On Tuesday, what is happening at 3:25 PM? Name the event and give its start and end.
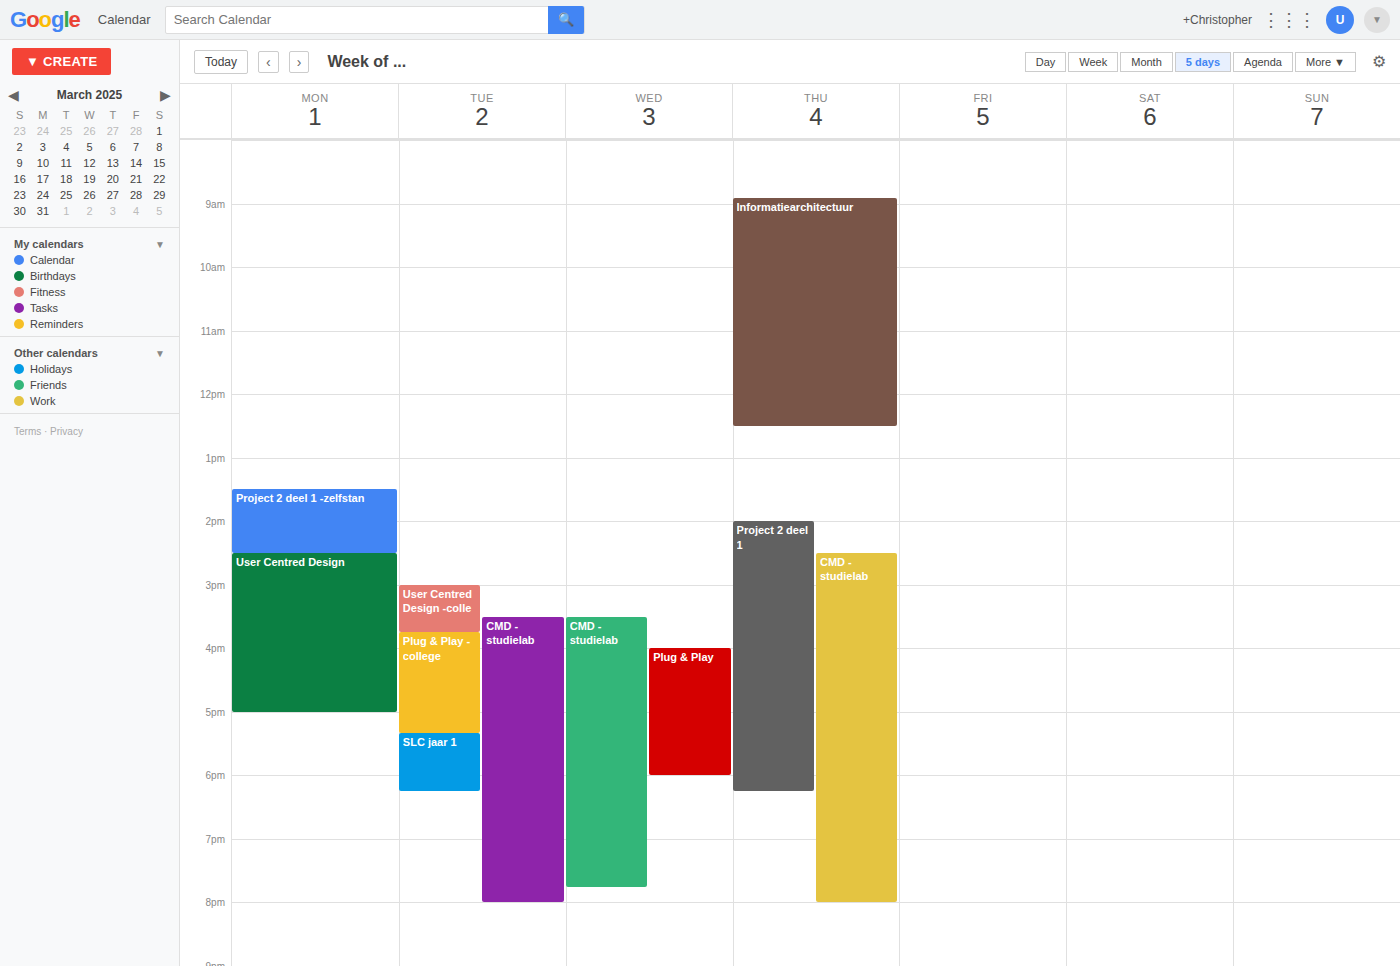
"User Centred Design -colle", 3:00 PM to 3:45 PM